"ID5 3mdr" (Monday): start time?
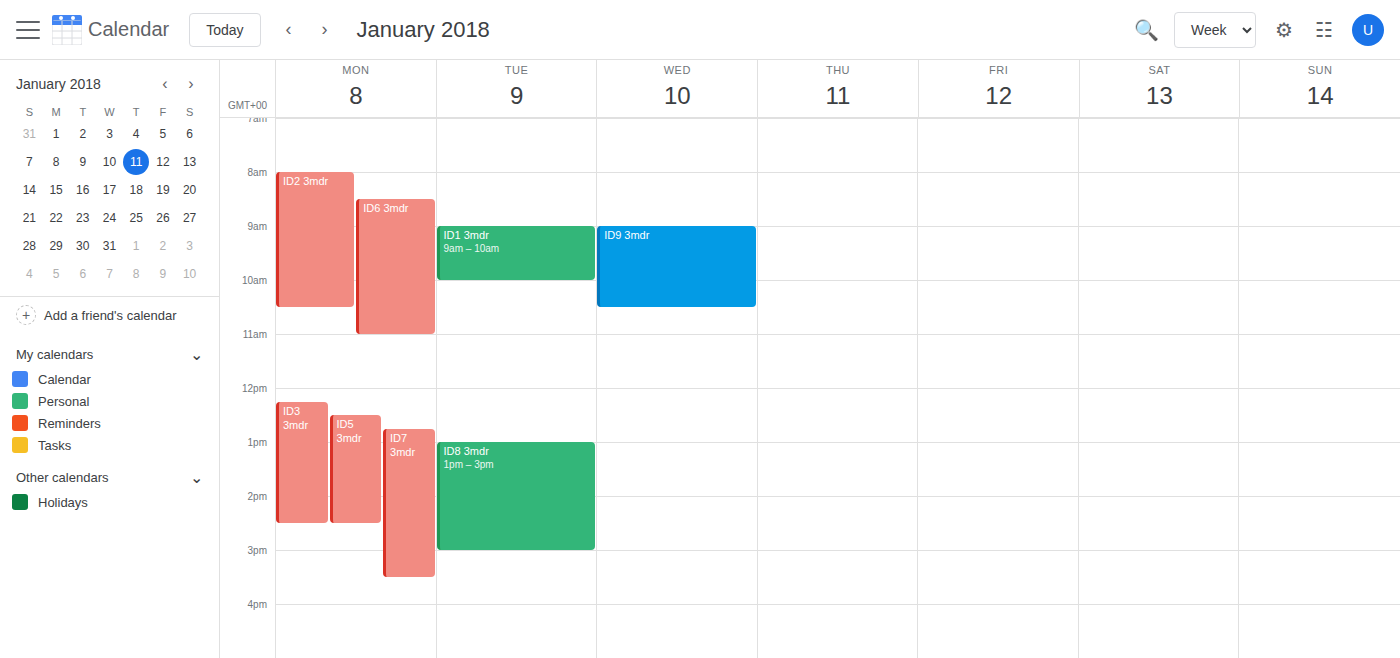
12:30 PM